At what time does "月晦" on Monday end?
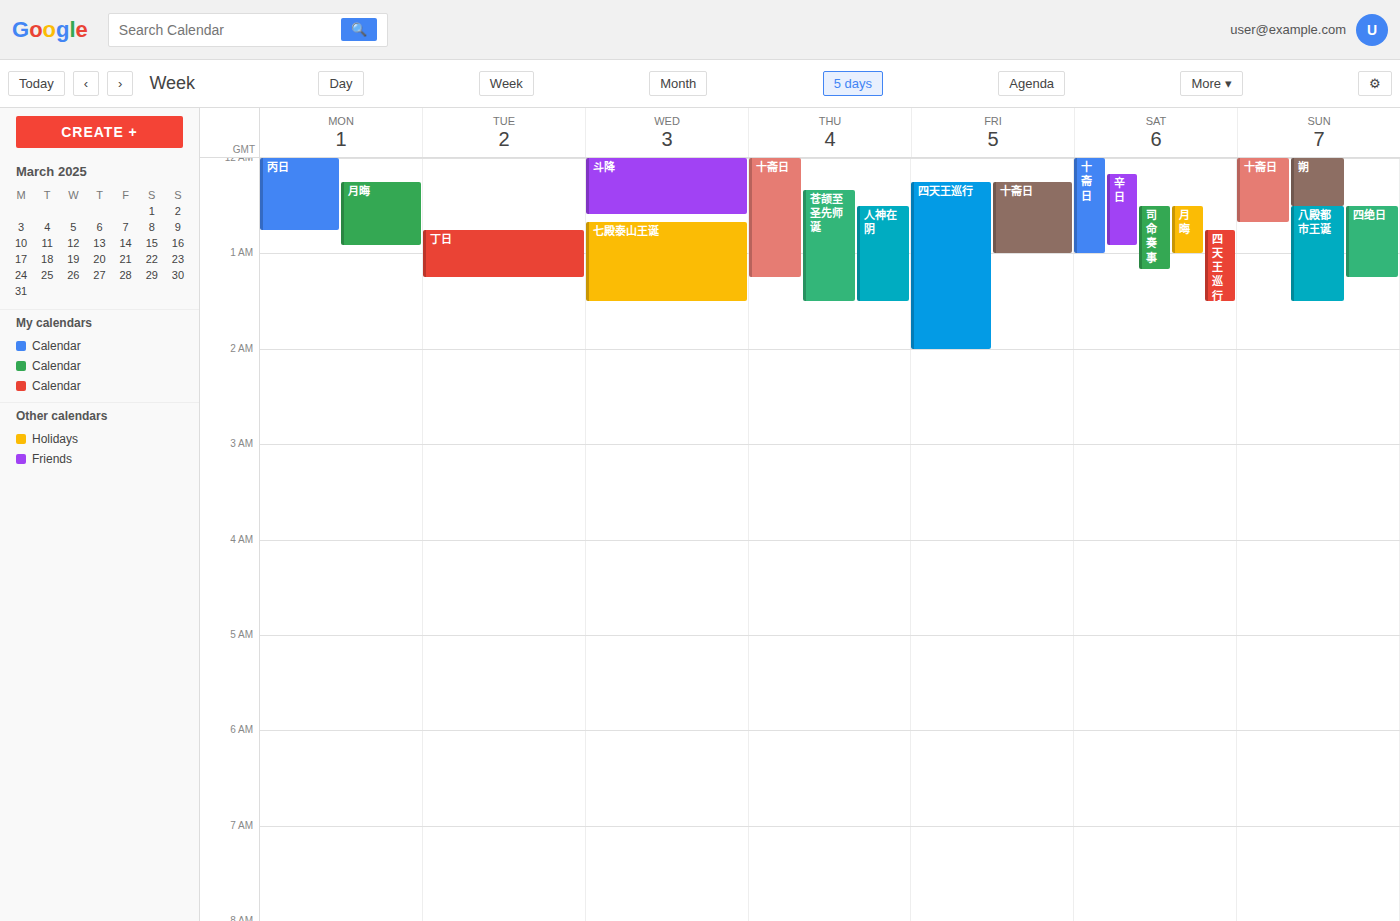
12:55 AM